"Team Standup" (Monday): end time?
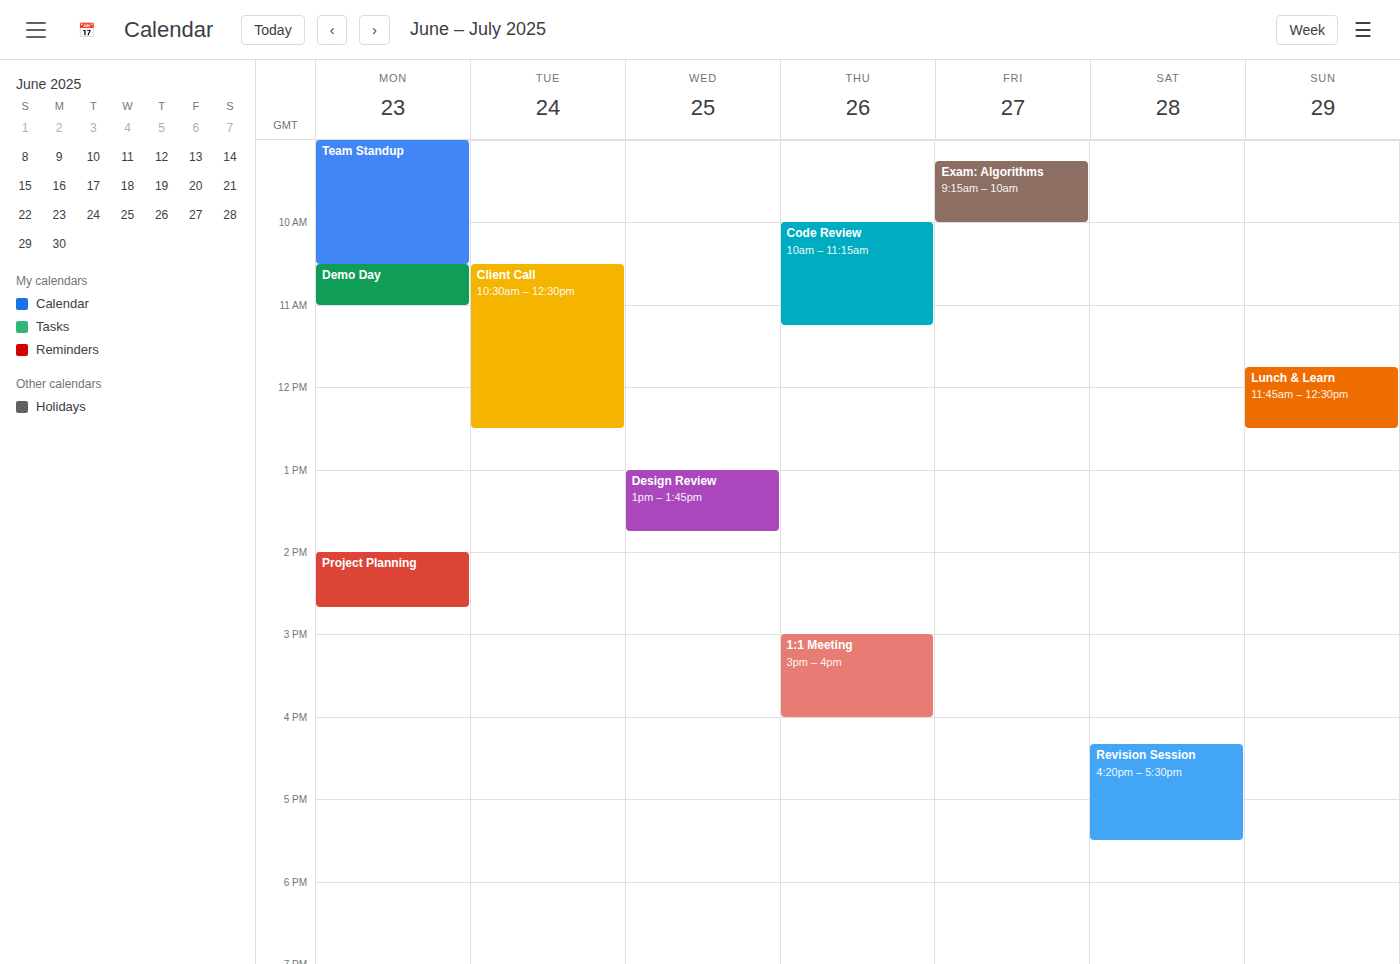
10:30 AM